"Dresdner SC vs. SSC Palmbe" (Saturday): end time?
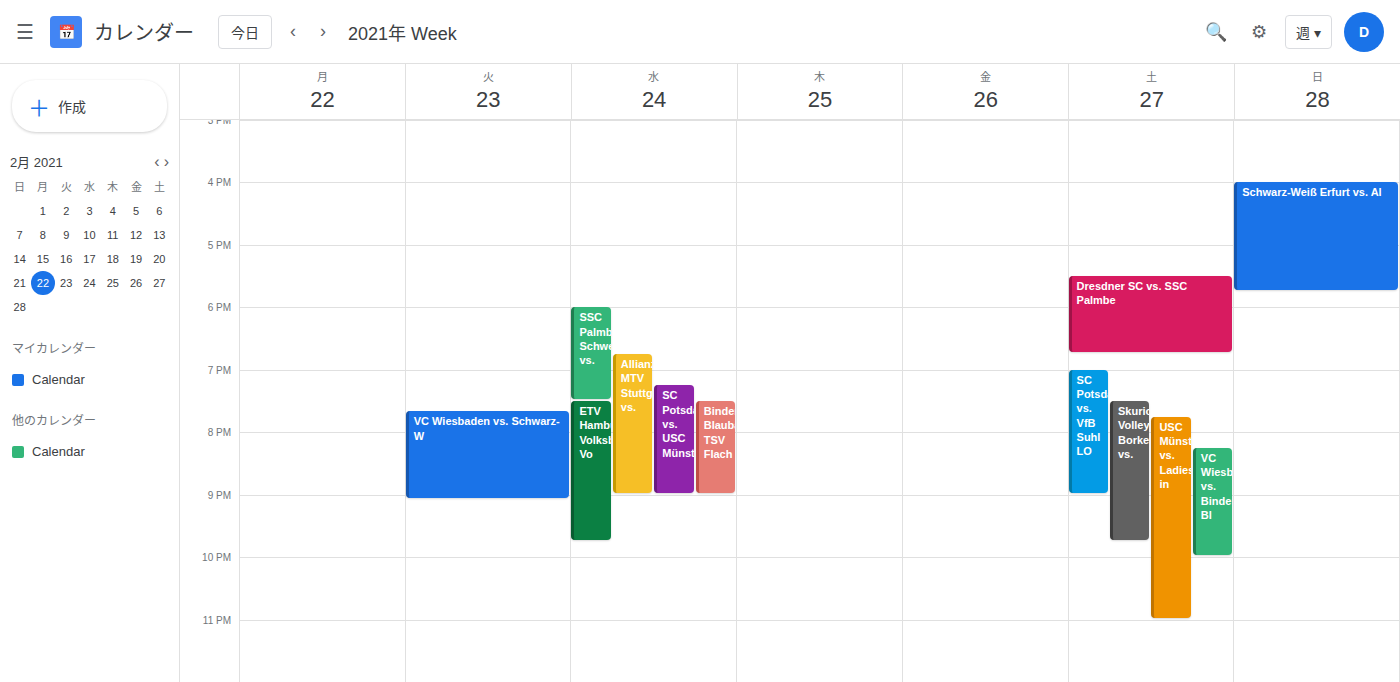
6:45 PM